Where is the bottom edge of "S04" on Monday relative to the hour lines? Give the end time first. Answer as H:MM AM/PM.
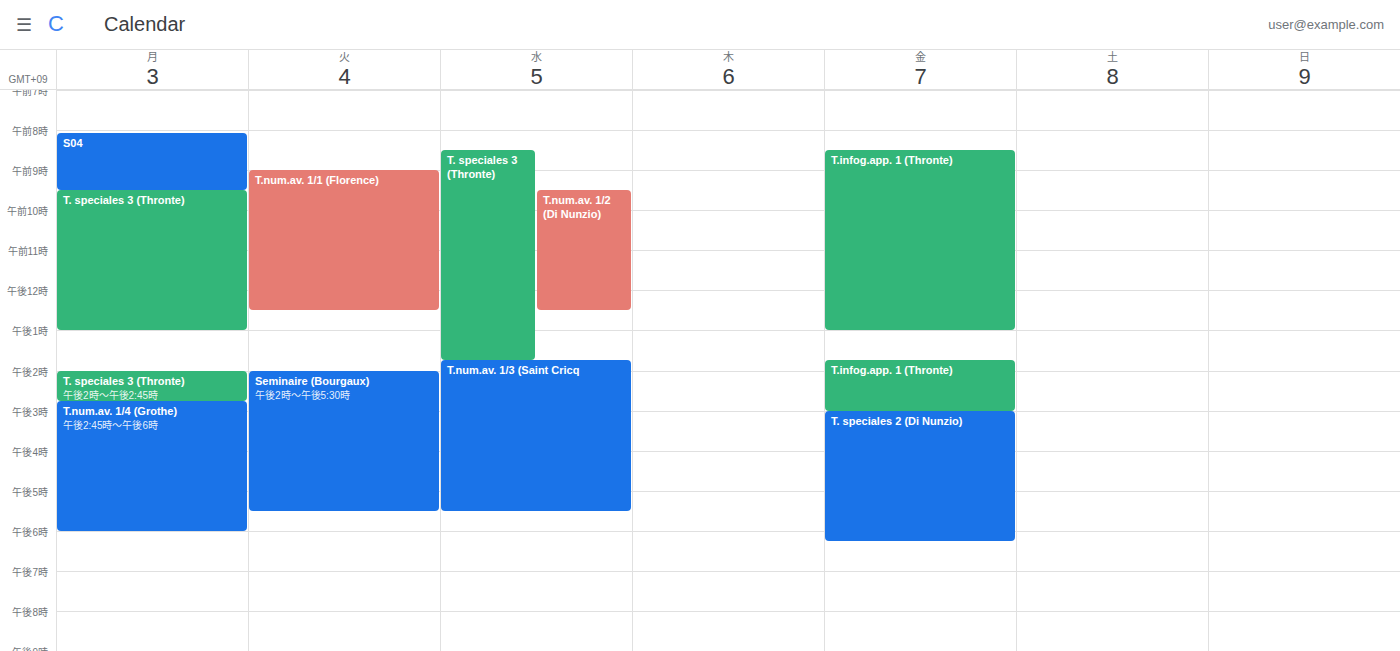
9:30 AM -- halfway between the 9 AM and 10 AM lines.